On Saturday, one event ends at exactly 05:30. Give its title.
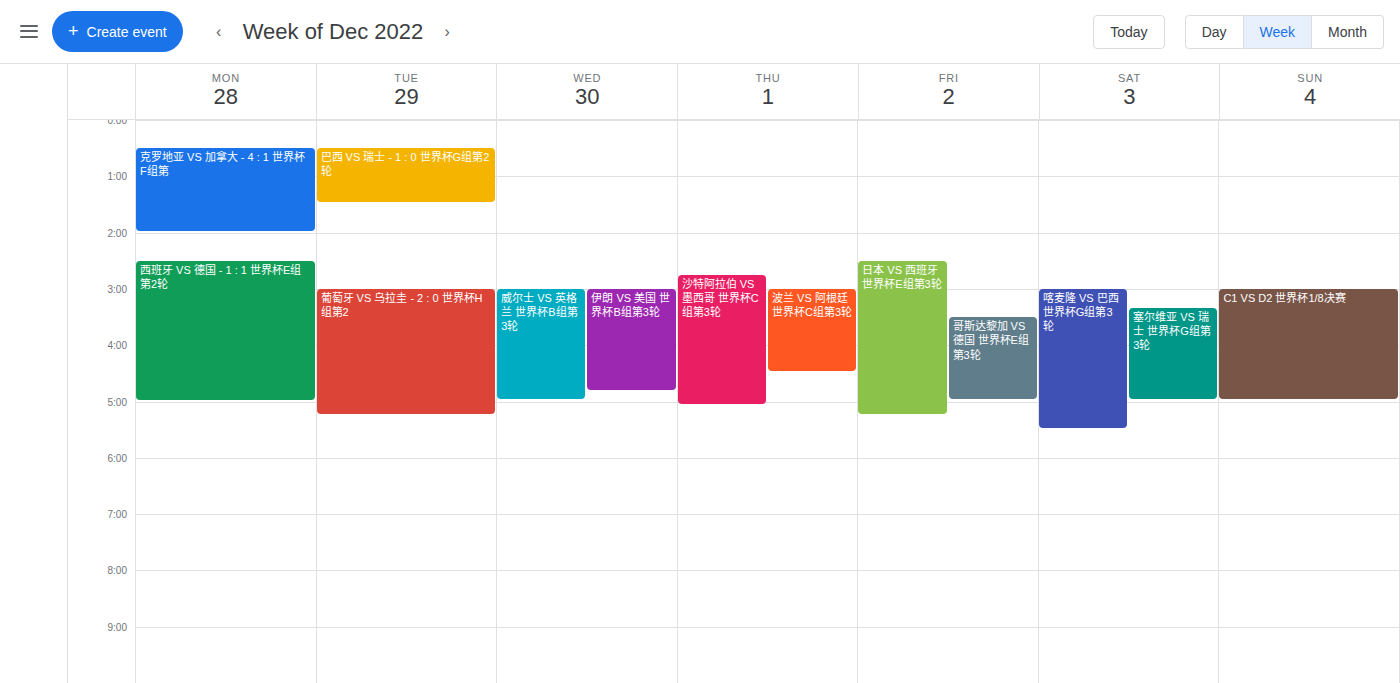
"喀麦隆 VS 巴西 世界杯G组第3轮"